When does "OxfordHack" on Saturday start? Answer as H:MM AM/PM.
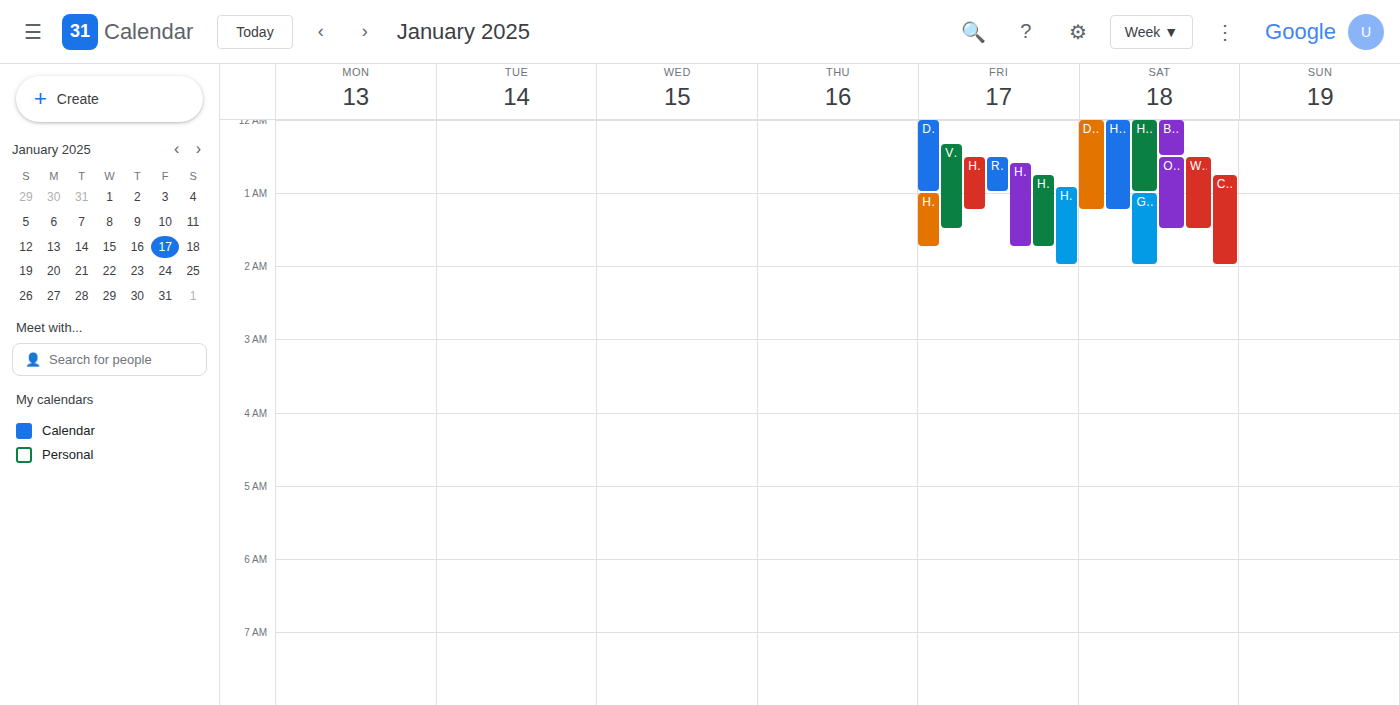
12:30 AM